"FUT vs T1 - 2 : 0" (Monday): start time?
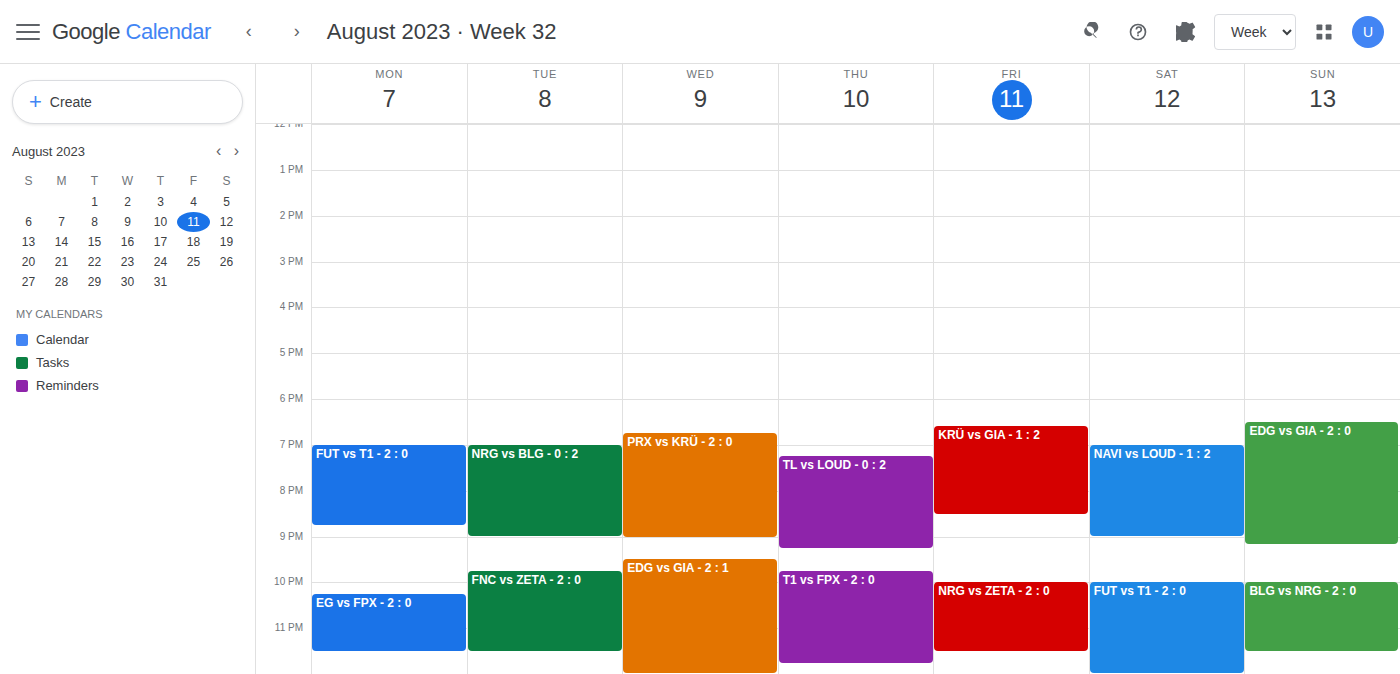
7:00 PM